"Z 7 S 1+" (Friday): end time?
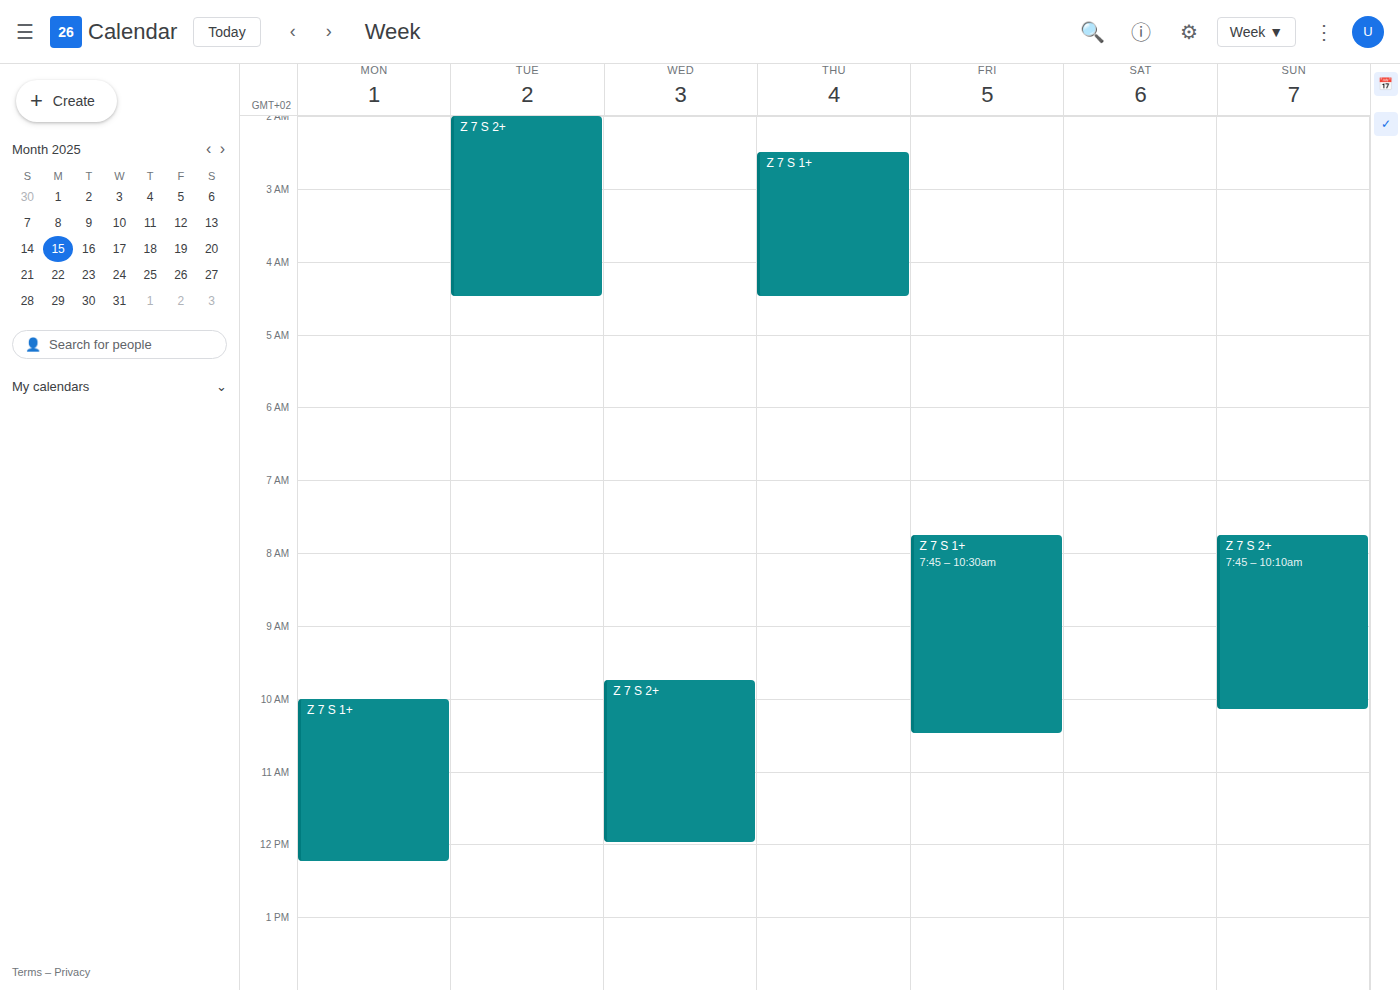
10:30 AM